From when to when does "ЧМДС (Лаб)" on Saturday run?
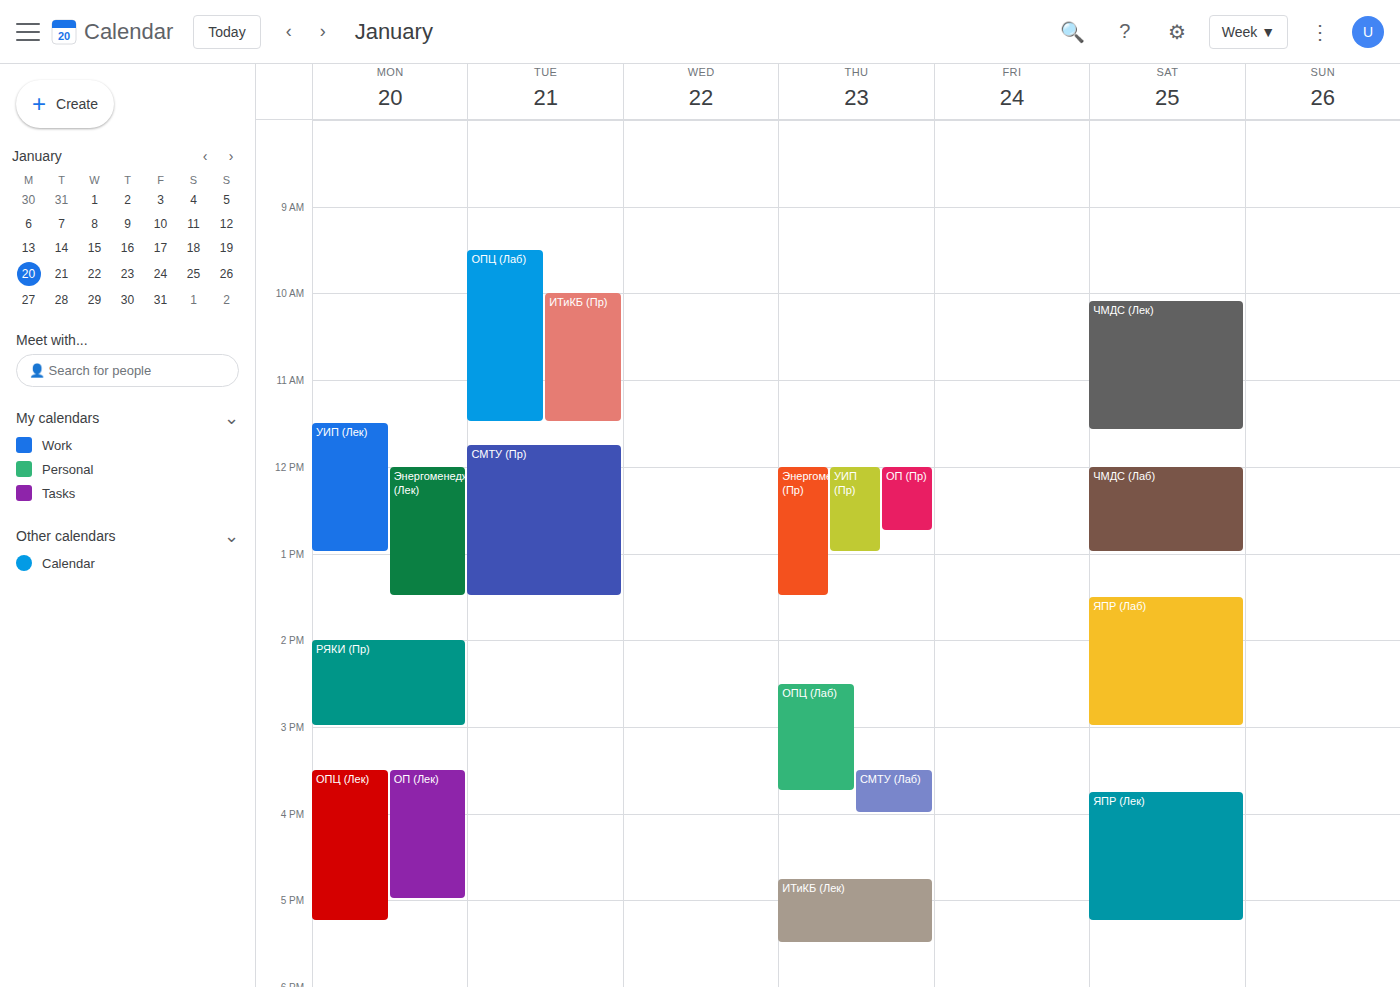
12:00 PM to 1:00 PM